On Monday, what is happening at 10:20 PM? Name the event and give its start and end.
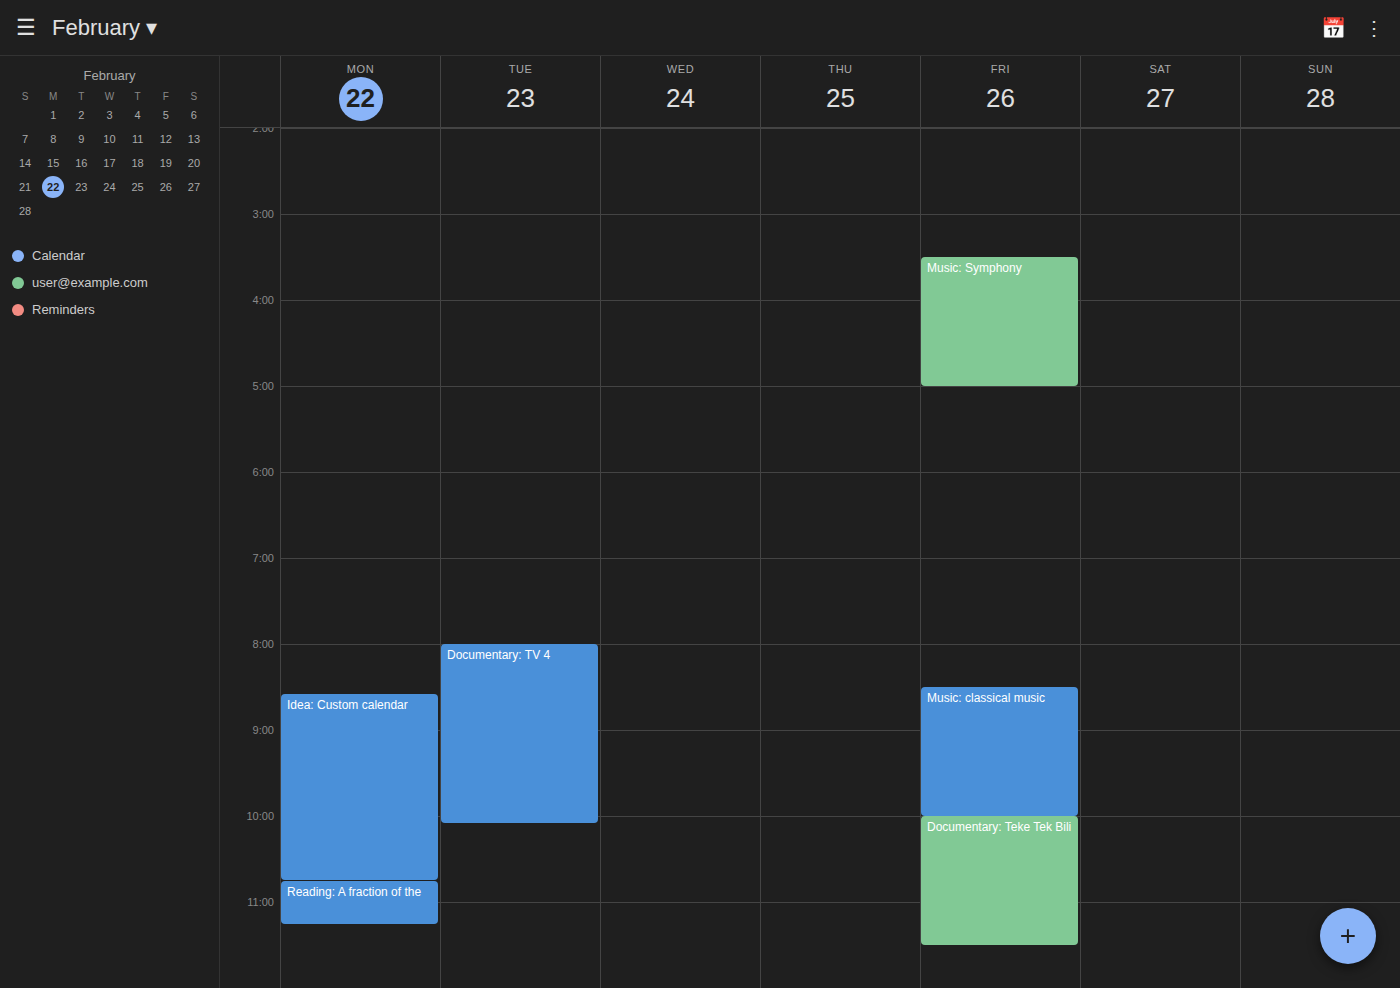
"Idea: Custom calendar", 8:35 PM to 10:45 PM